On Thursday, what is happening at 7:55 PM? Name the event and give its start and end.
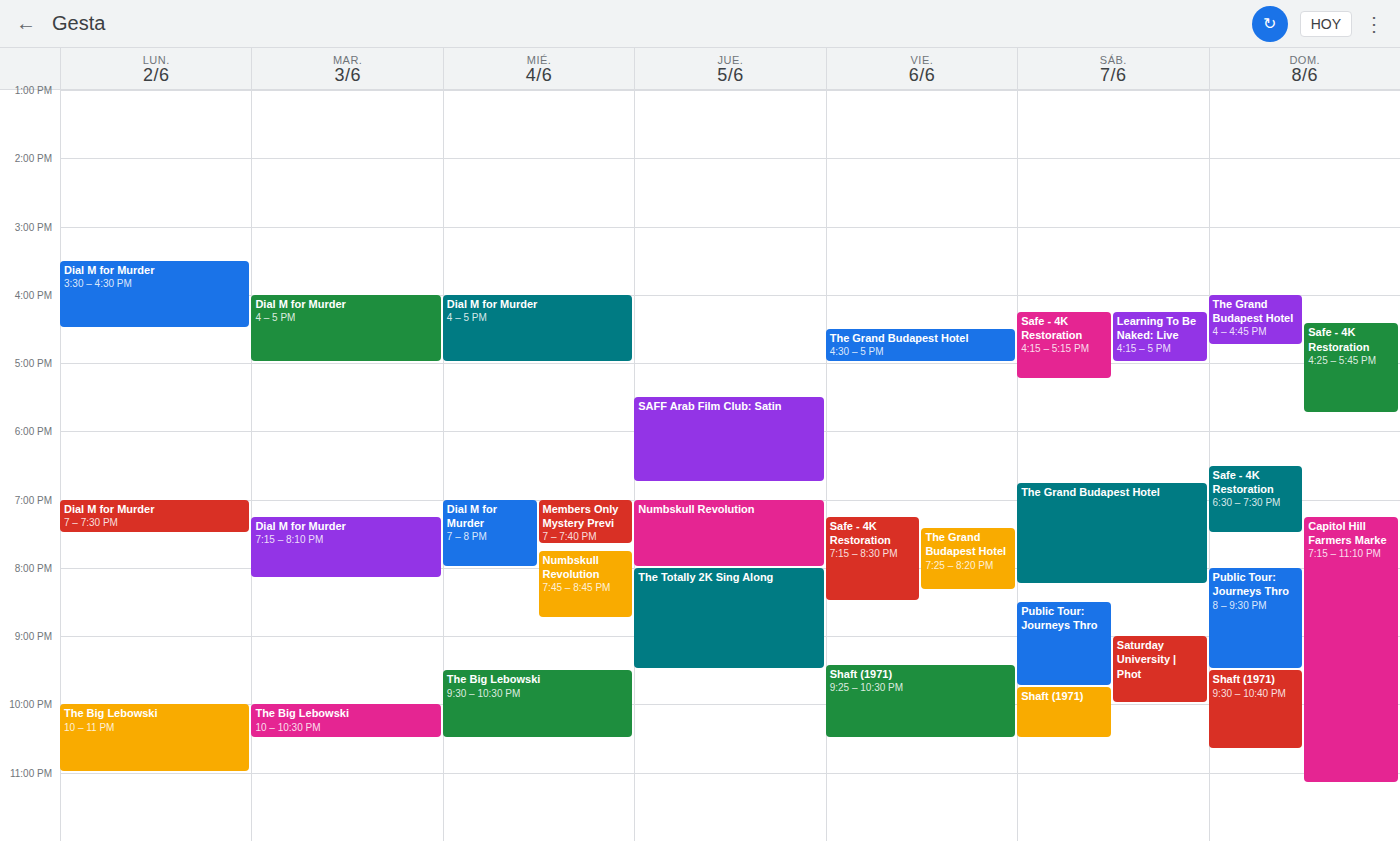
"Numbskull Revolution", 7:00 PM to 8:00 PM